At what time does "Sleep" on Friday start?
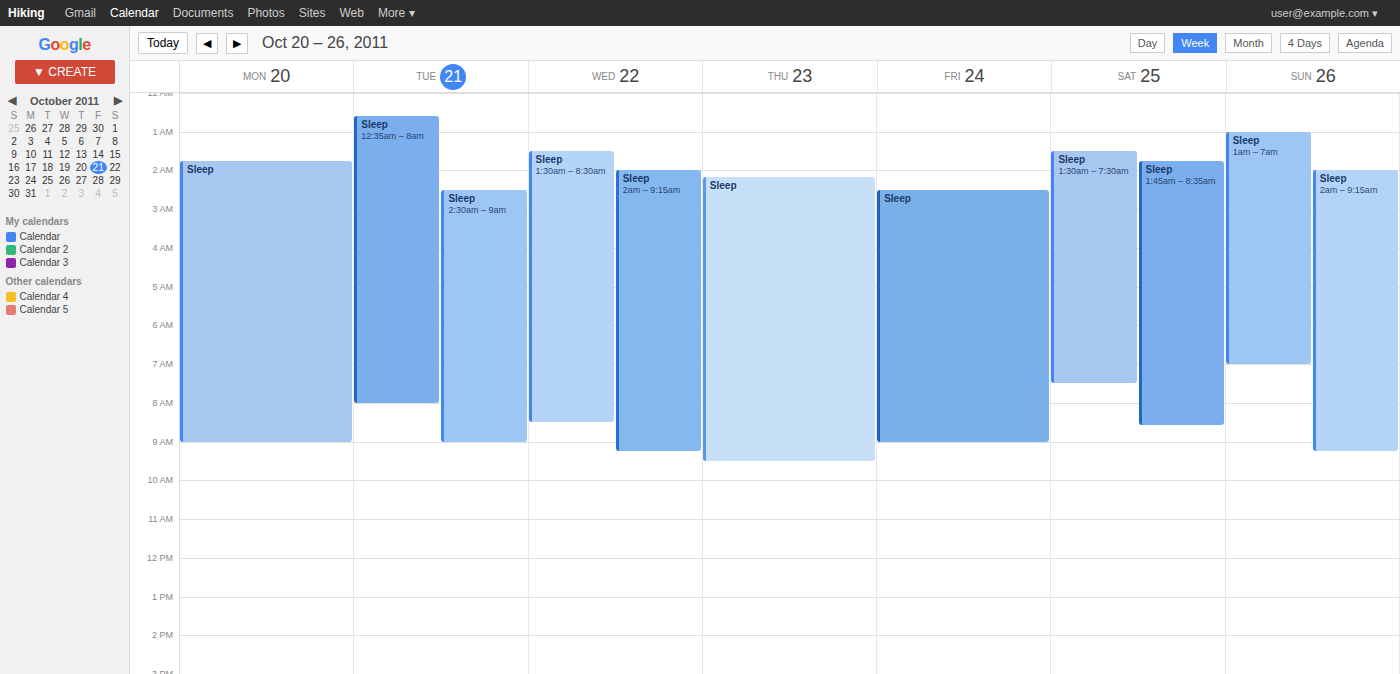
2:30 AM